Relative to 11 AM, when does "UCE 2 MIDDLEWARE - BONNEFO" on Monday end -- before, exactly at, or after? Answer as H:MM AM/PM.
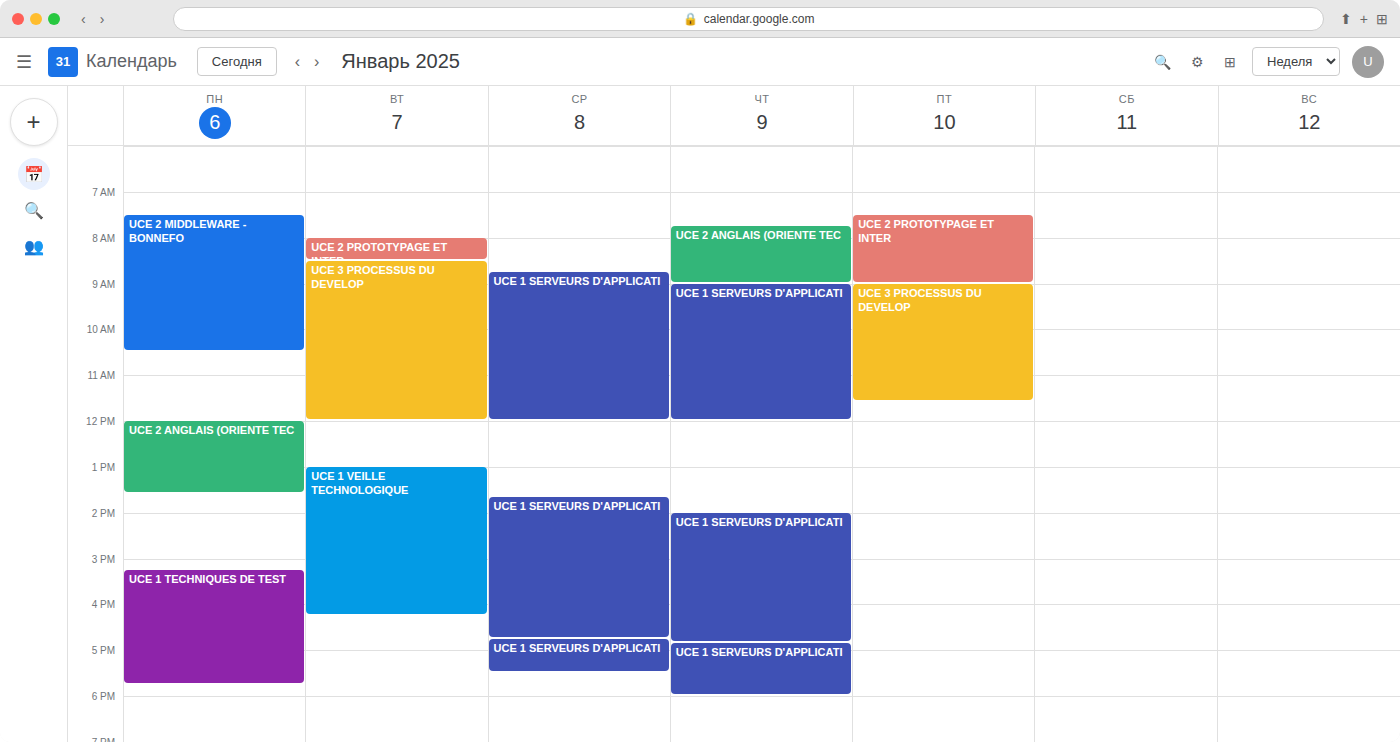
10:30 AM -- before 11 AM, 30 minutes above the 11 AM line.